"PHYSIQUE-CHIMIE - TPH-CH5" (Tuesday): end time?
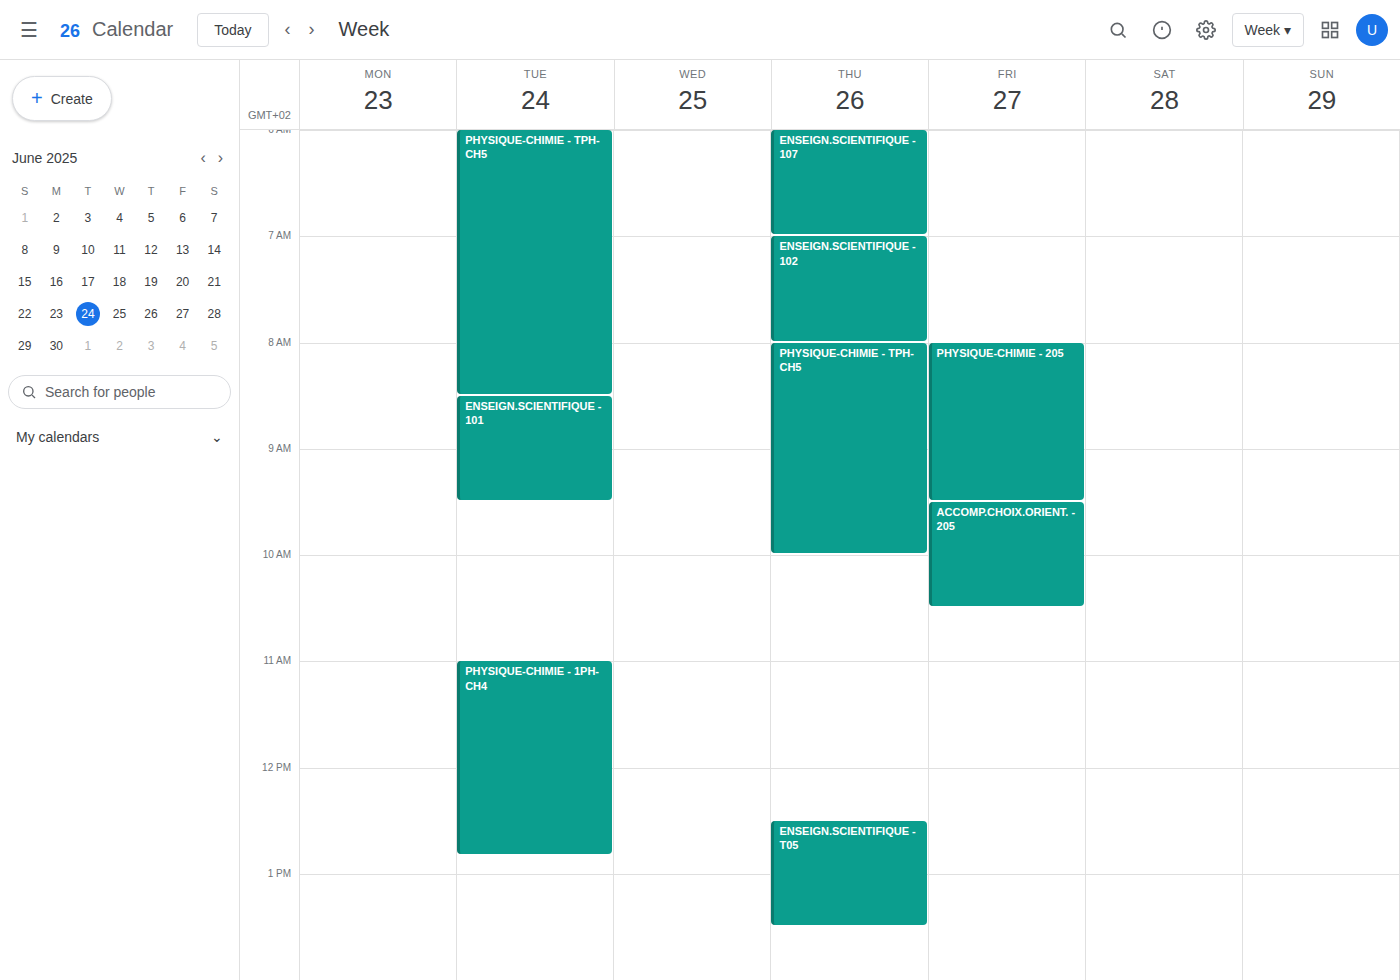
8:30 AM